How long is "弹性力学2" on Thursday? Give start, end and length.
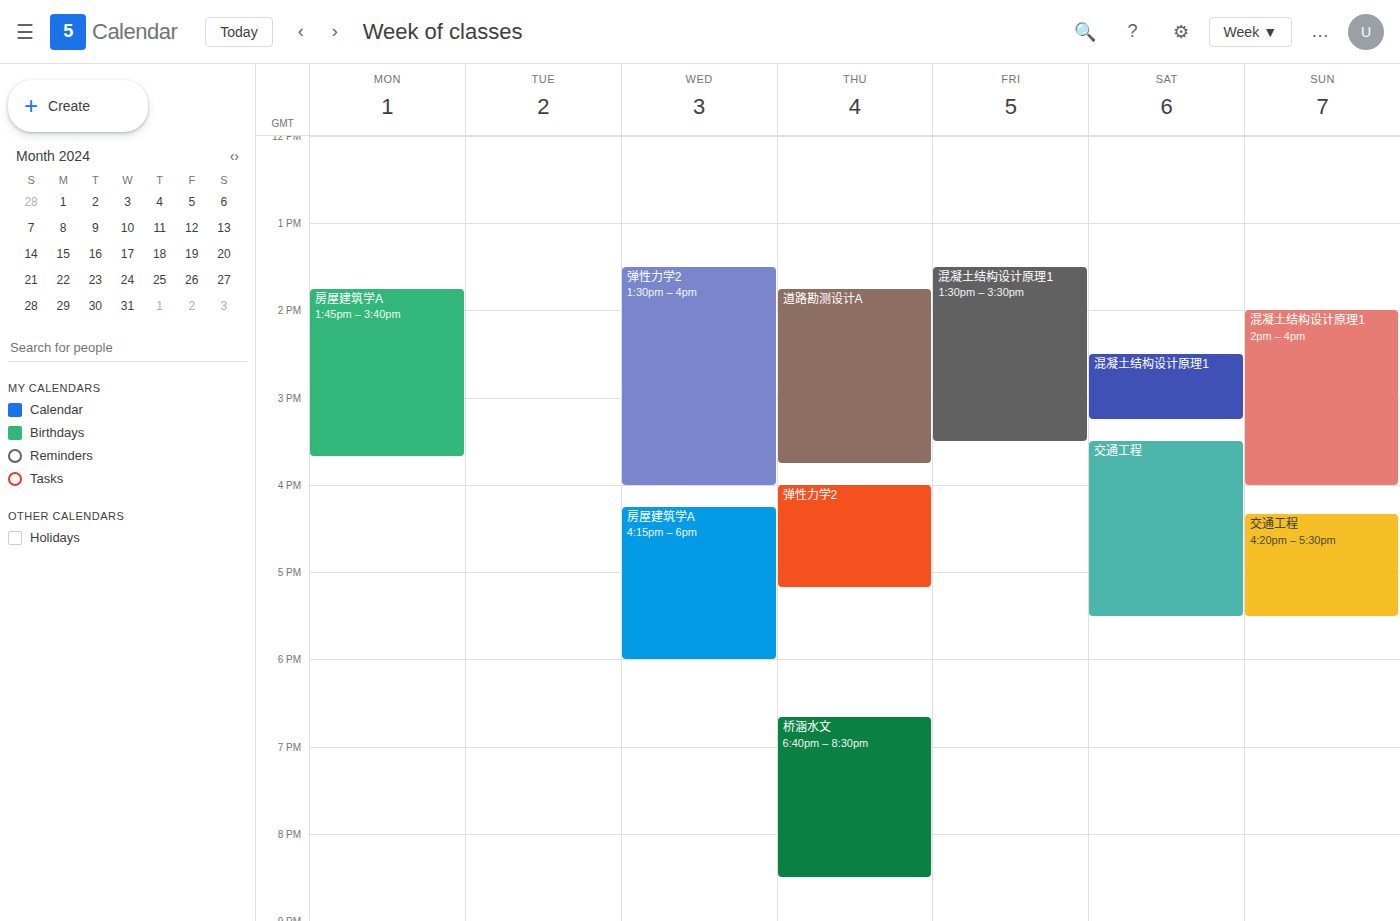
16:00 to 17:10, 1 hour 10 minutes